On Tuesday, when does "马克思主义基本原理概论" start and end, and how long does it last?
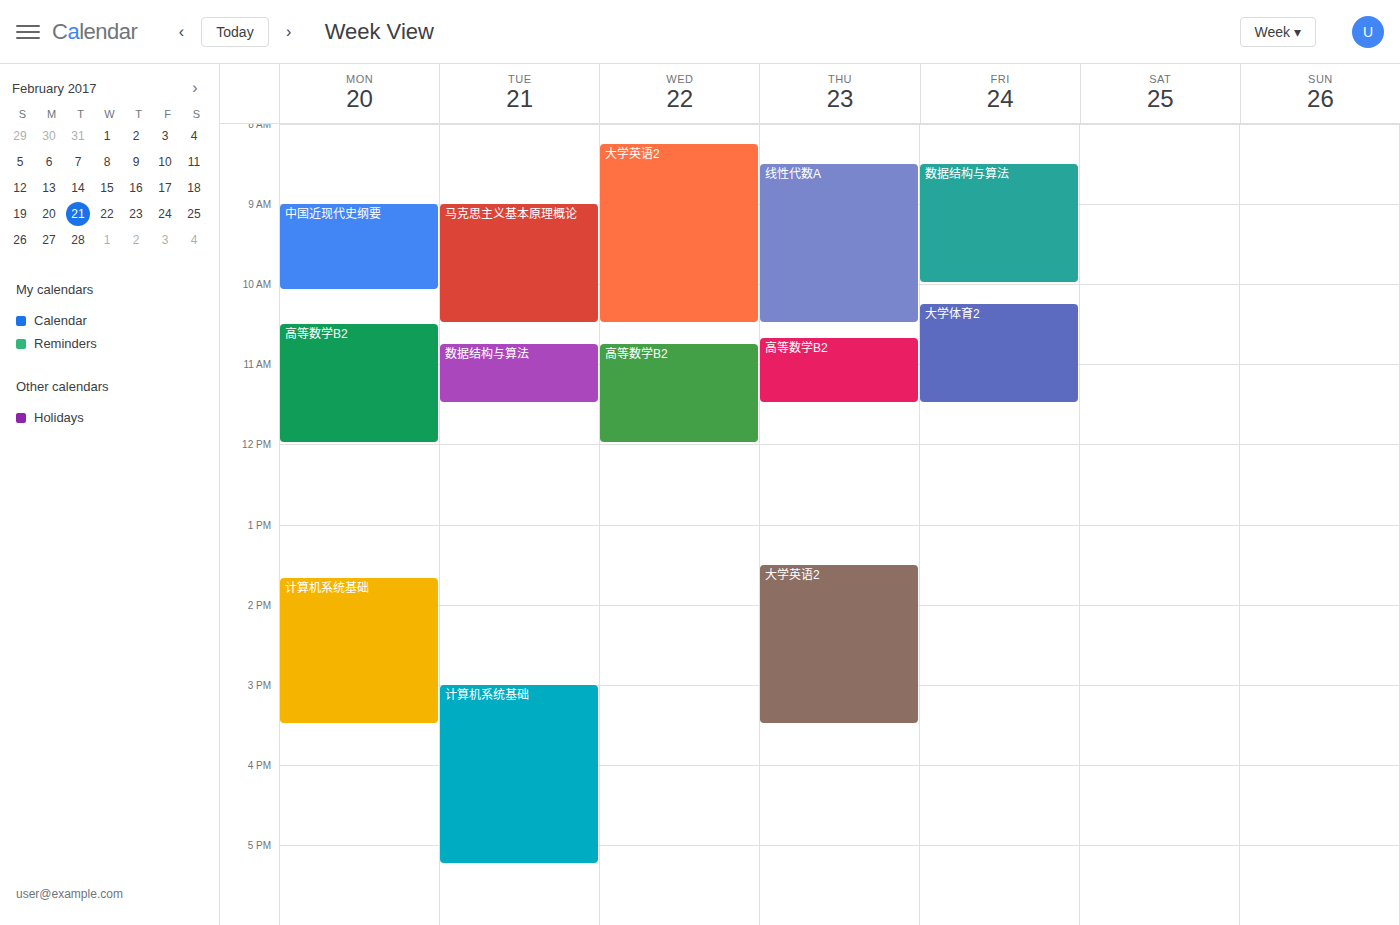
9:00 AM to 10:30 AM, 1 hour 30 minutes